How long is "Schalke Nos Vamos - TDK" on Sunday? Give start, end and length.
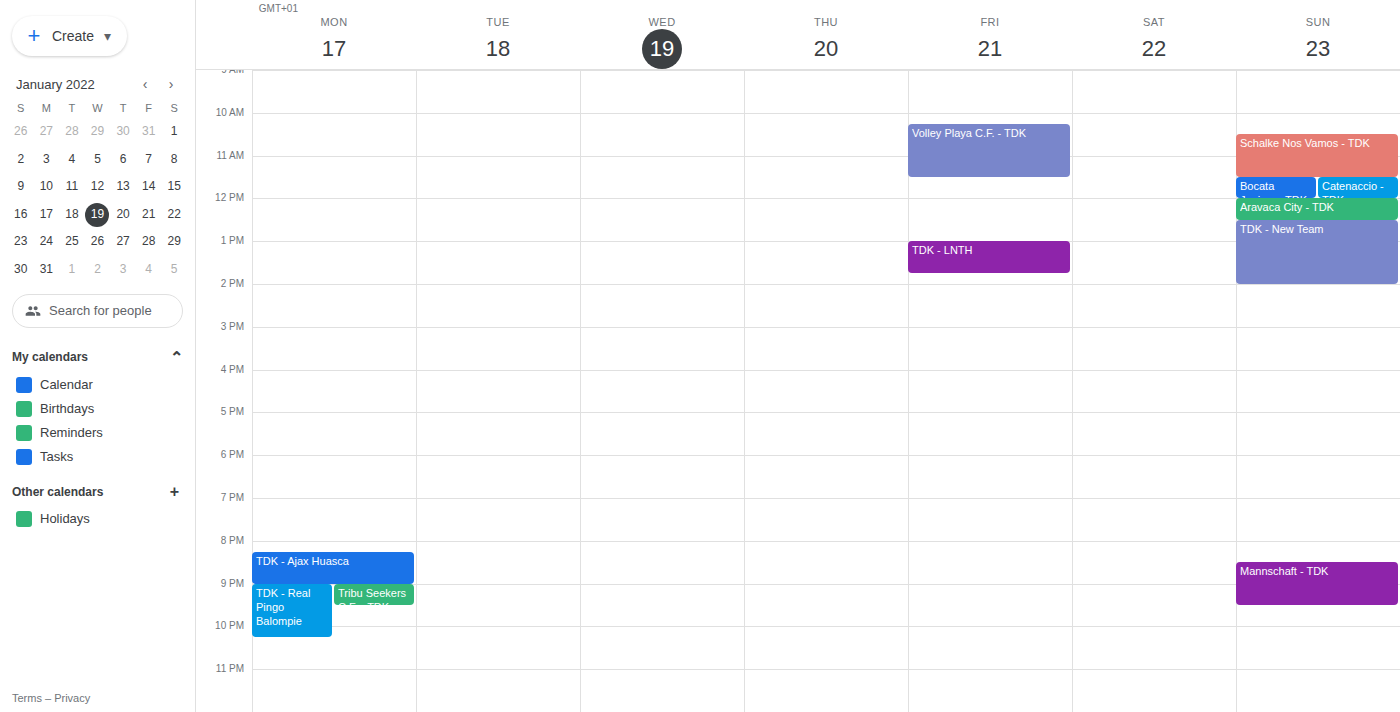
10:30 AM to 11:30 AM, 1 hour